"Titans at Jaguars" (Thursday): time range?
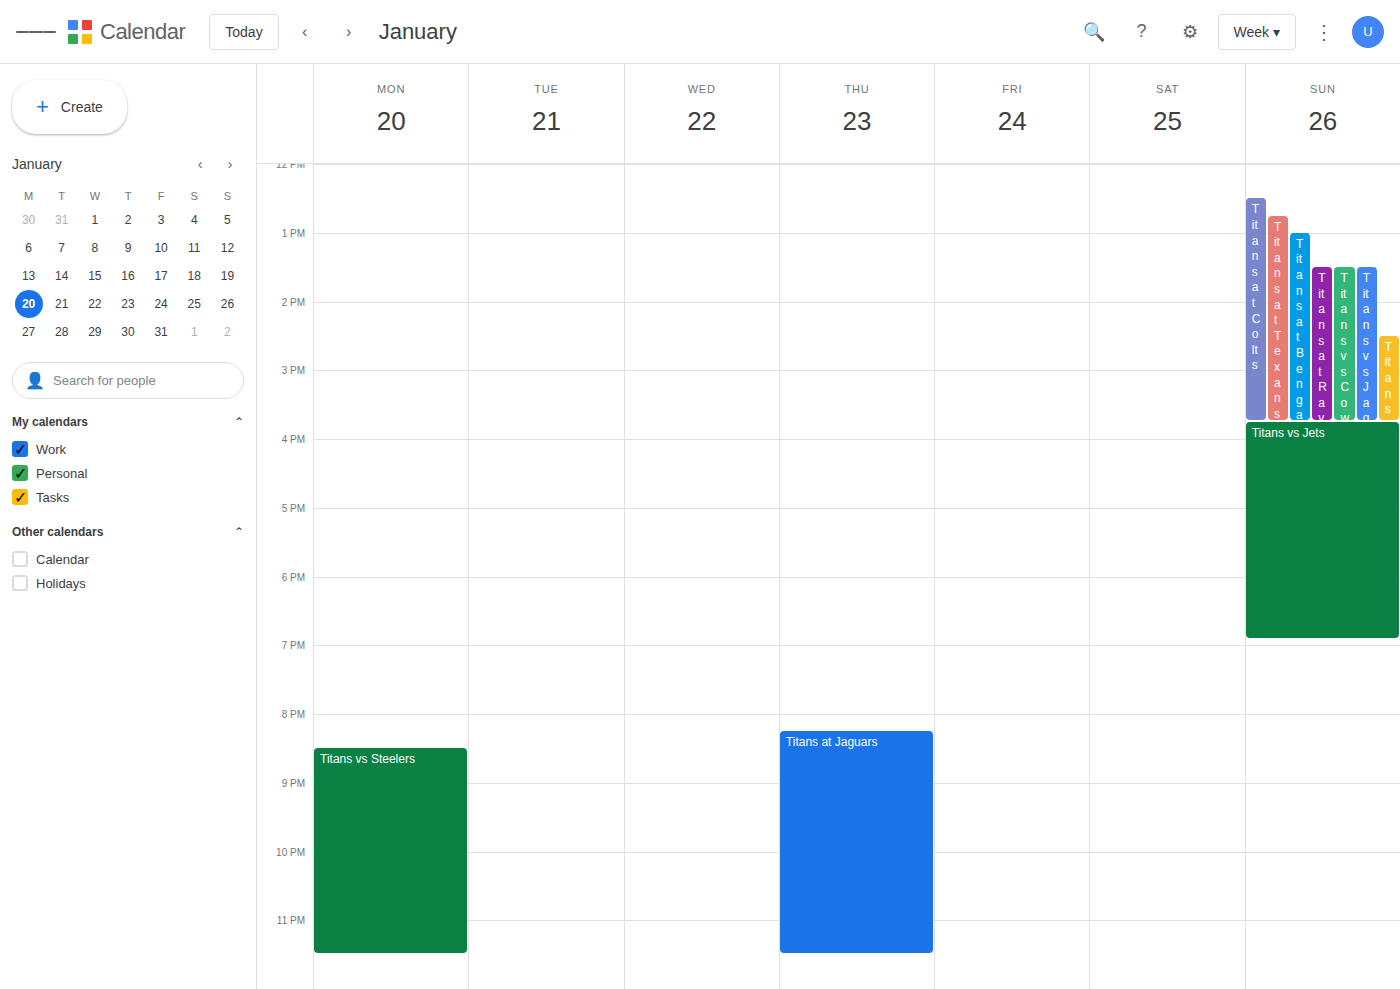
8:15 PM to 11:30 PM